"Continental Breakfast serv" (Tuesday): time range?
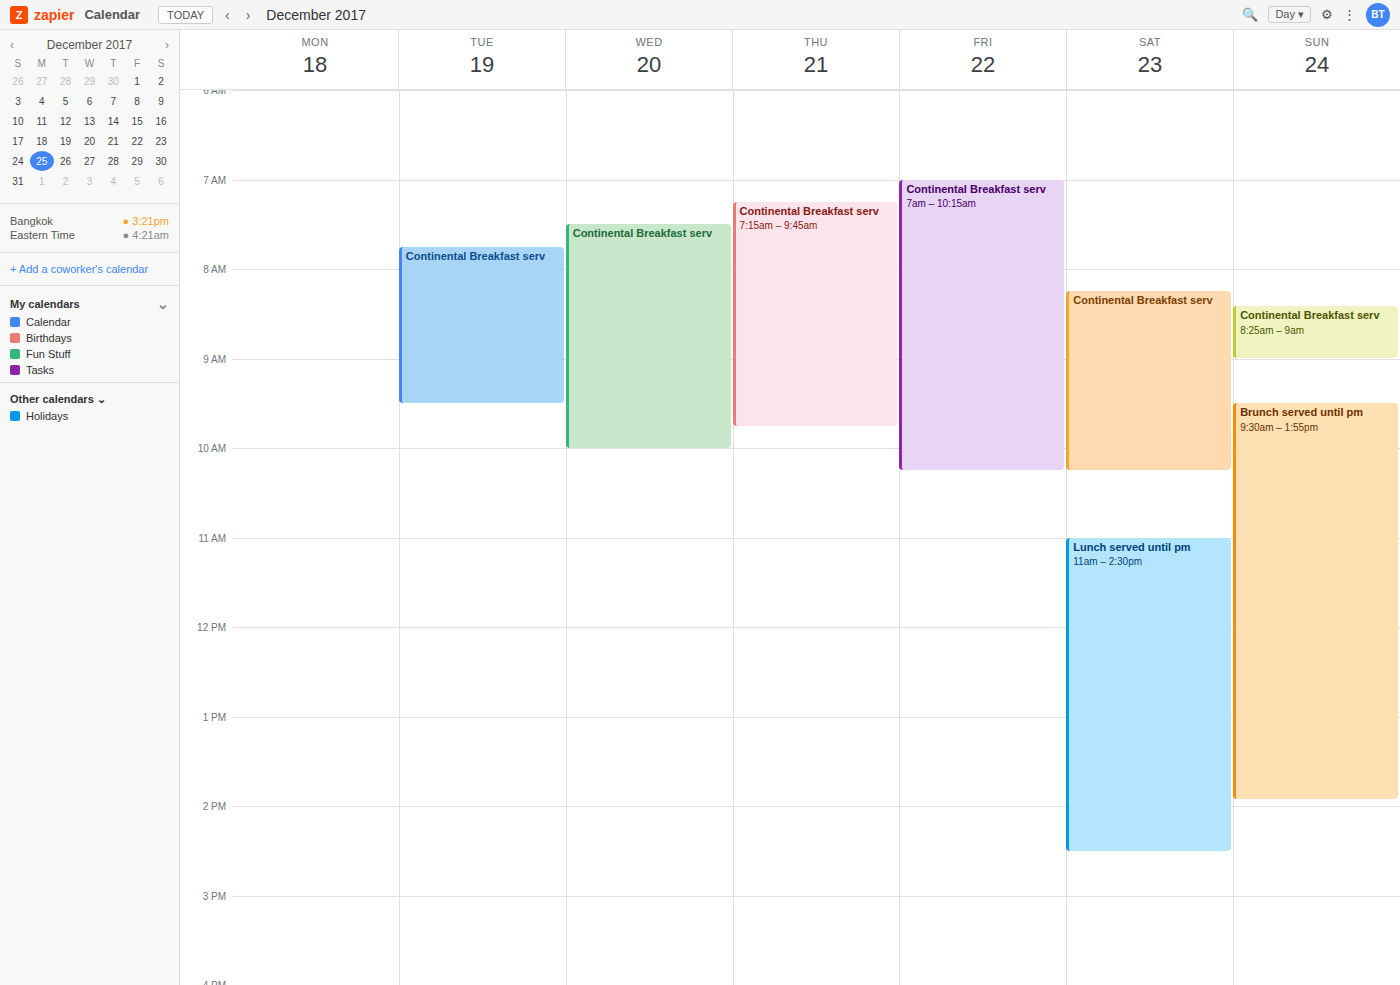
7:45 AM to 9:30 AM